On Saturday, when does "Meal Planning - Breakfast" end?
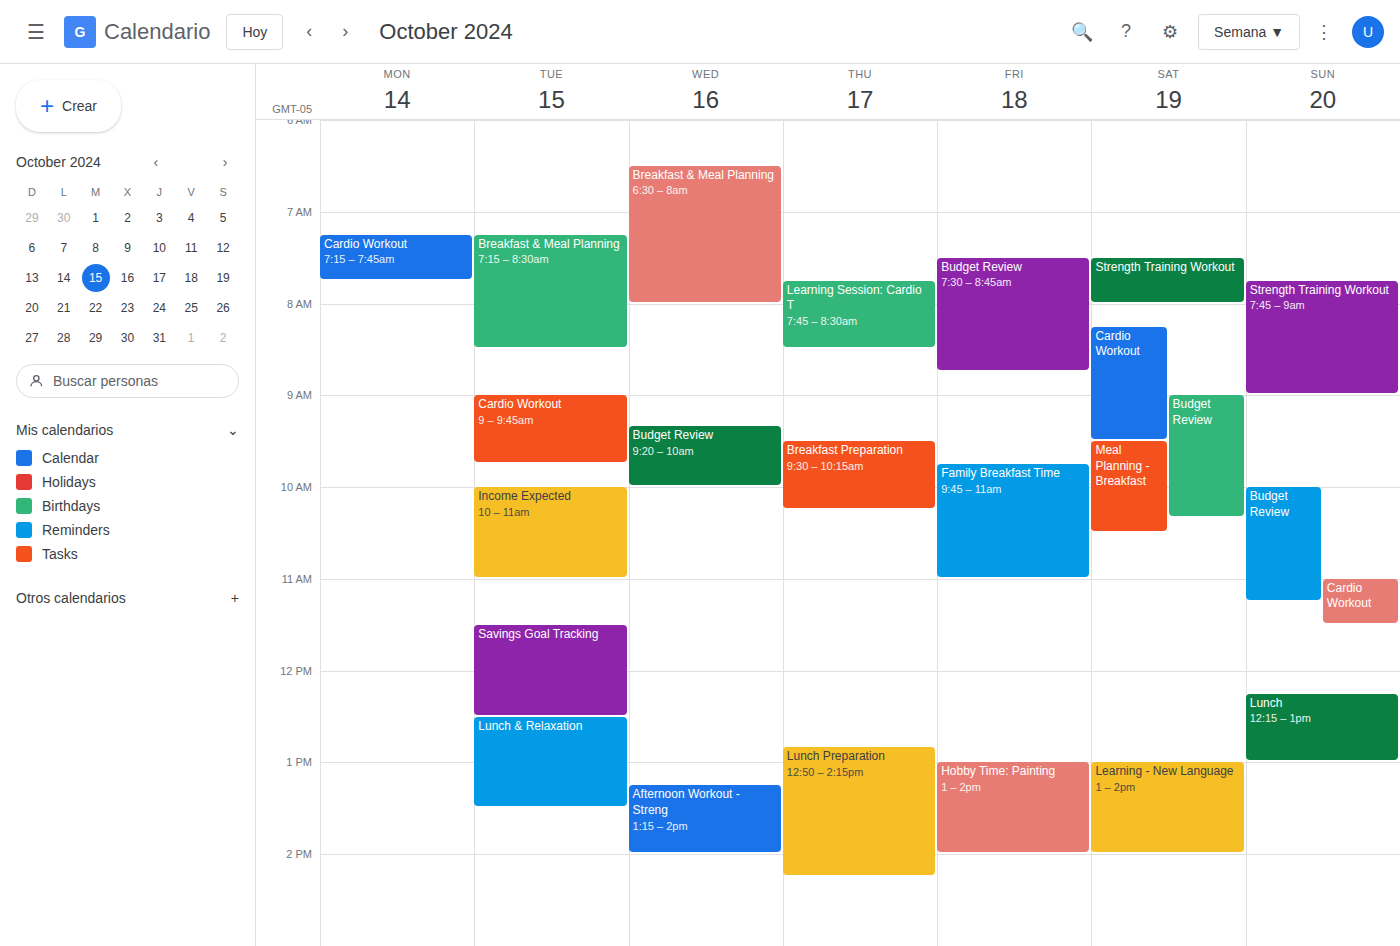
10:30